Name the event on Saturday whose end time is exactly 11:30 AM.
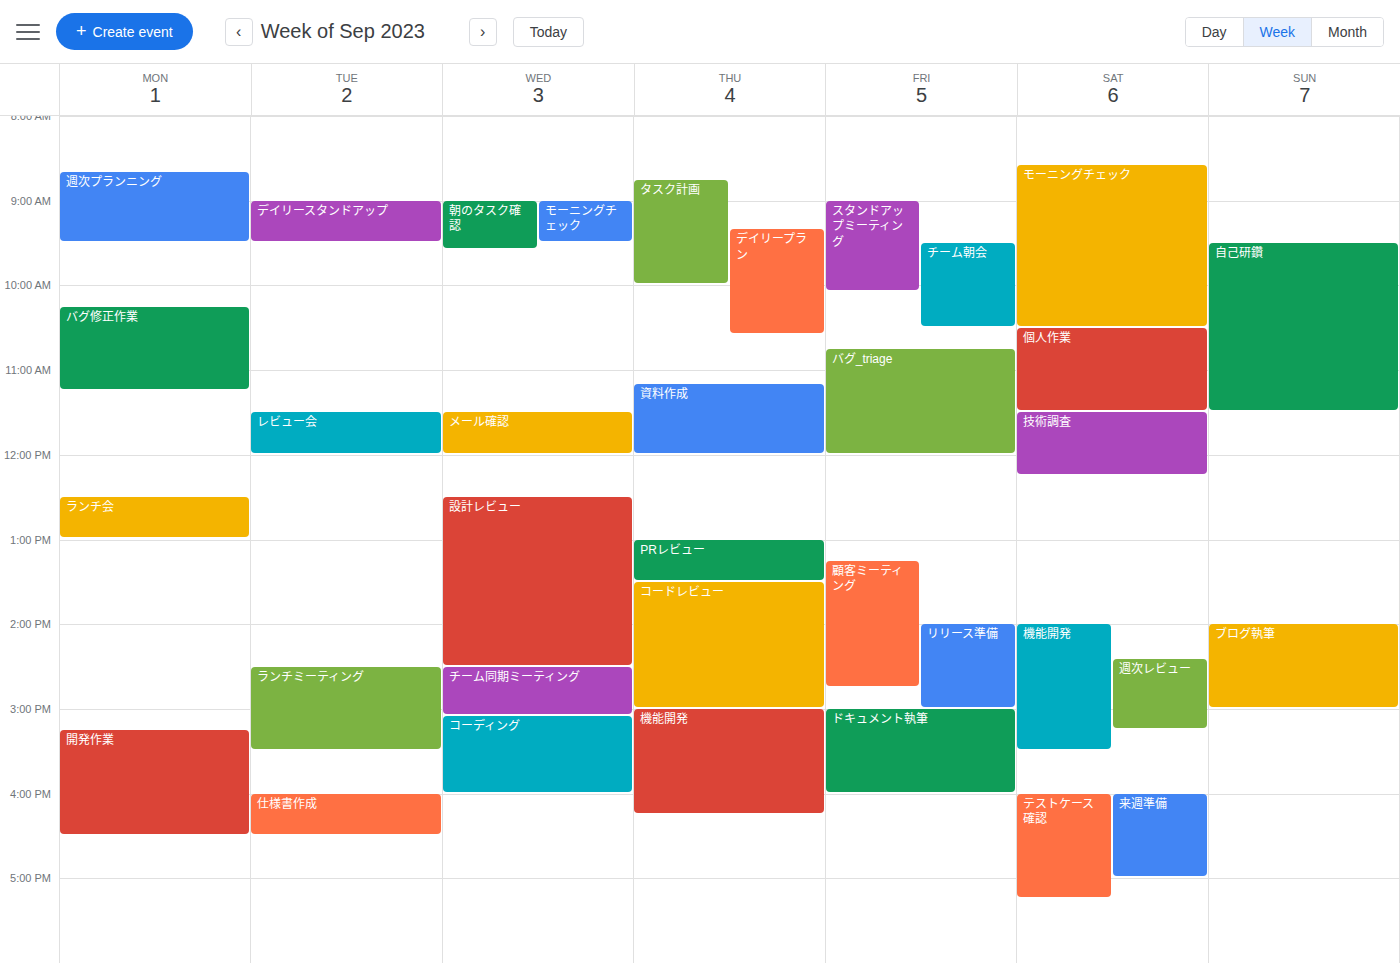
"個人作業"